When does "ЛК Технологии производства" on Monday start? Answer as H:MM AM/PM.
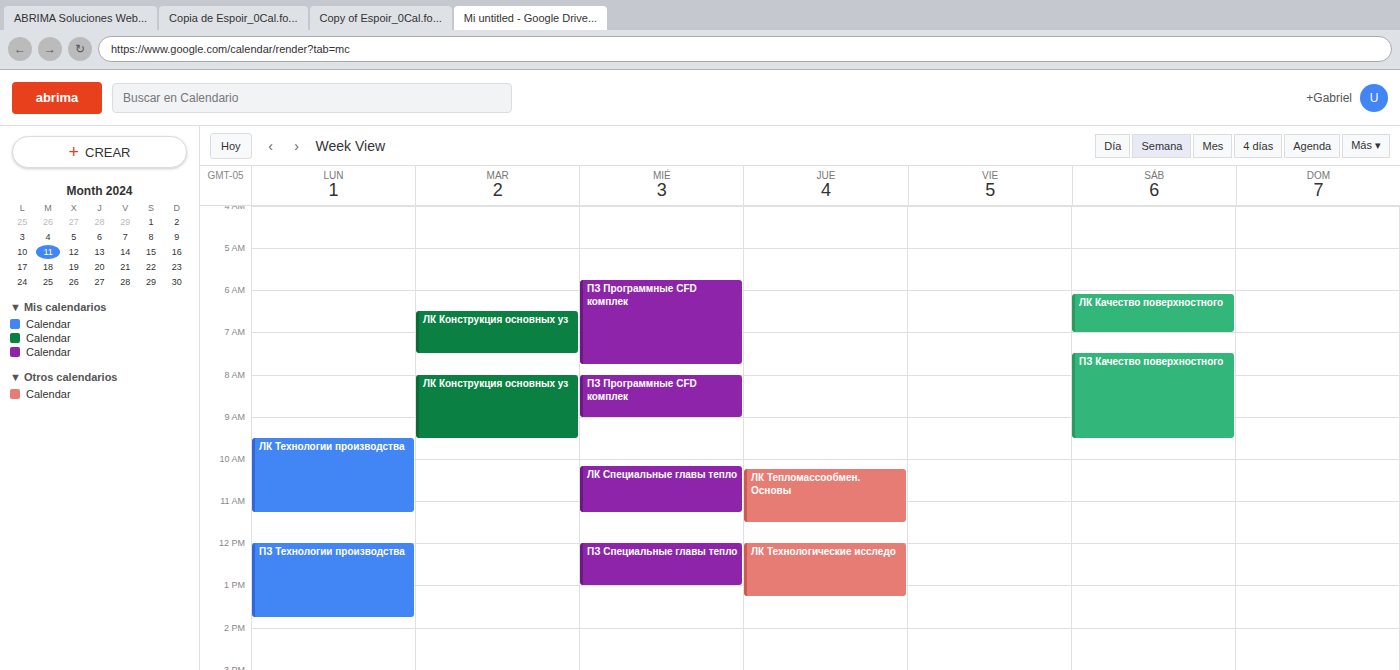
9:30 AM